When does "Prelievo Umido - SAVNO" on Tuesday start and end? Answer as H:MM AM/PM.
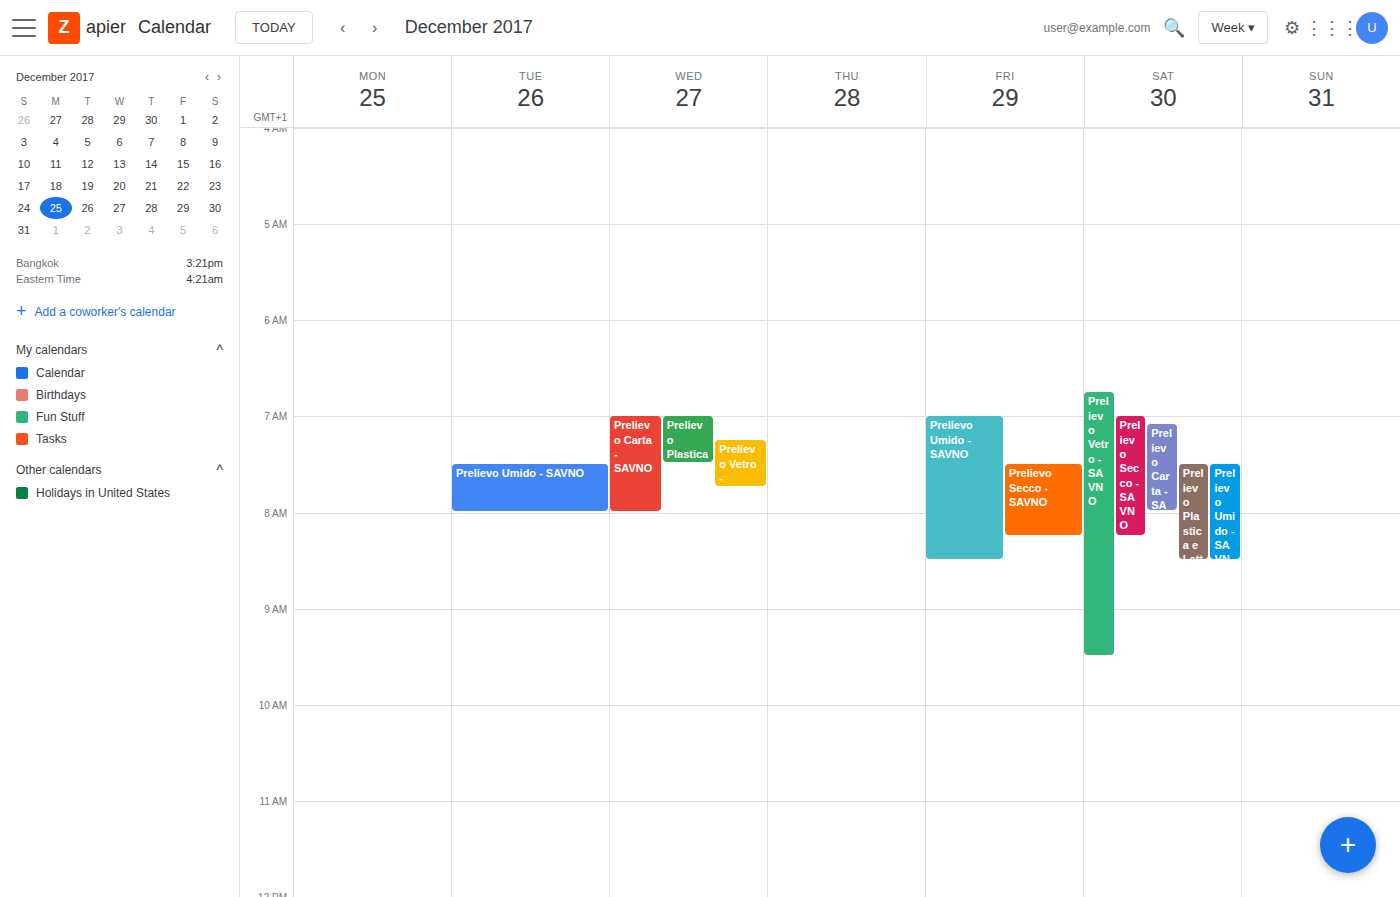
7:30 AM to 8:00 AM